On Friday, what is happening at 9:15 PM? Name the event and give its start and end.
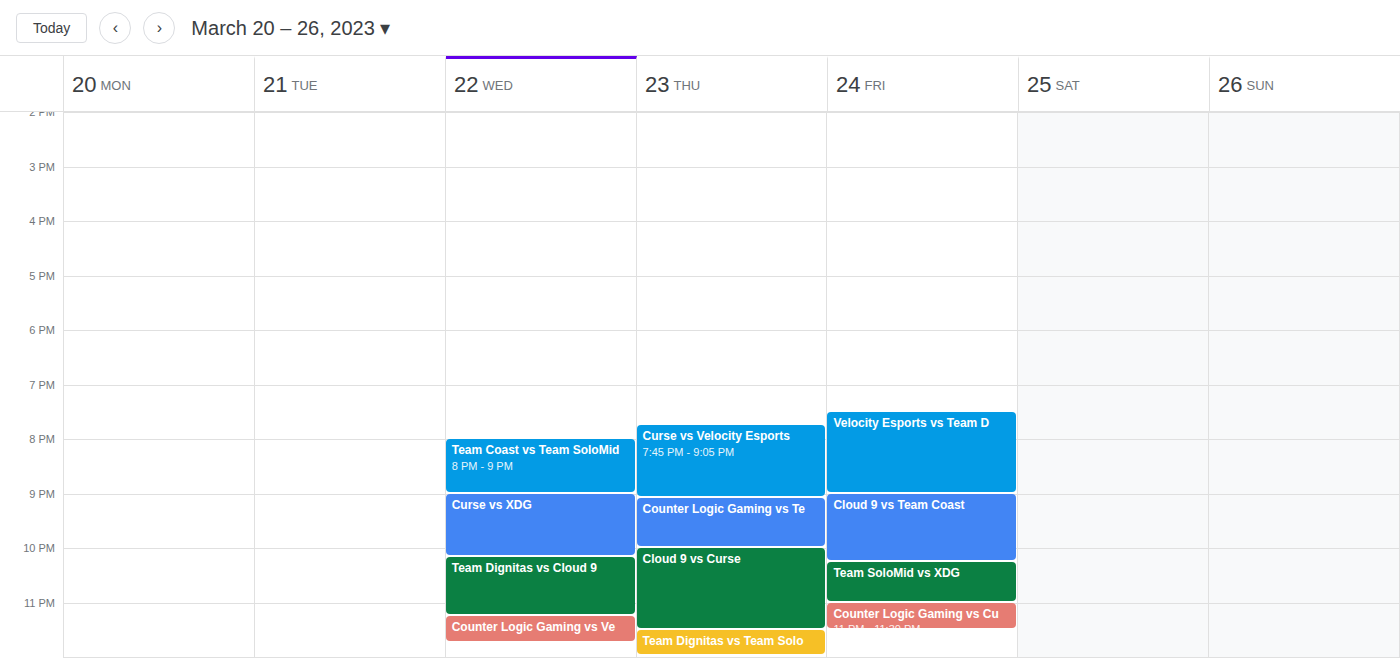
"Cloud 9 vs Team Coast", 9:00 PM to 10:15 PM